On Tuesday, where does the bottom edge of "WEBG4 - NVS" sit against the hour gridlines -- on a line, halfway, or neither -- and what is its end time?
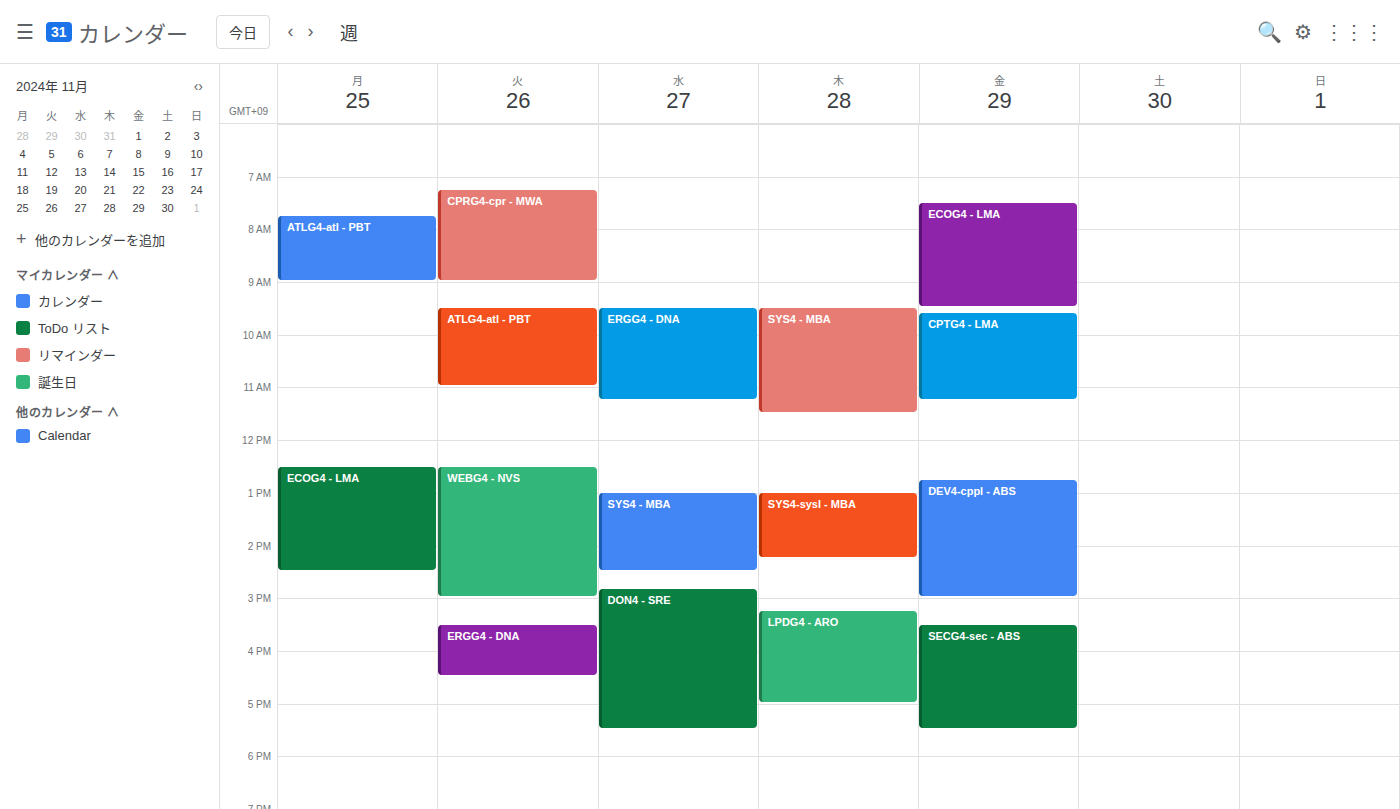
3:00 PM -- exactly on the 3 PM line.